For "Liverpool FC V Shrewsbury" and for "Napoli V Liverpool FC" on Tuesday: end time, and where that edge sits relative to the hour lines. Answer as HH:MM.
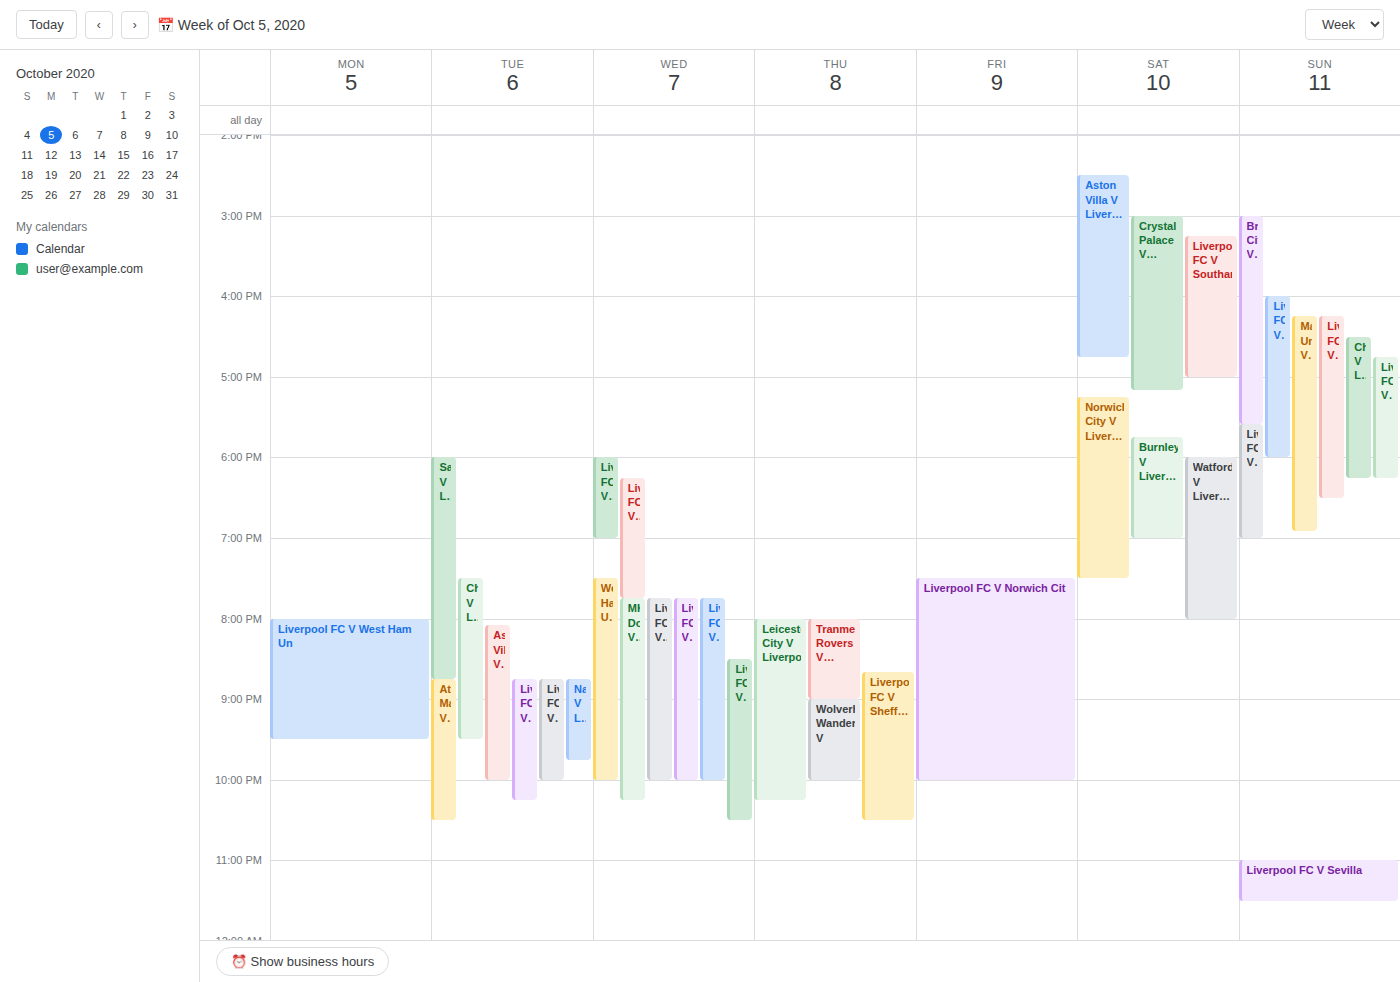
"Liverpool FC V Shrewsbury": 22:15, neither: a quarter of the way from the 22:00 line to the 23:00 line. "Napoli V Liverpool FC": 21:45, neither: three quarters of the way from the 21:00 line to the 22:00 line.